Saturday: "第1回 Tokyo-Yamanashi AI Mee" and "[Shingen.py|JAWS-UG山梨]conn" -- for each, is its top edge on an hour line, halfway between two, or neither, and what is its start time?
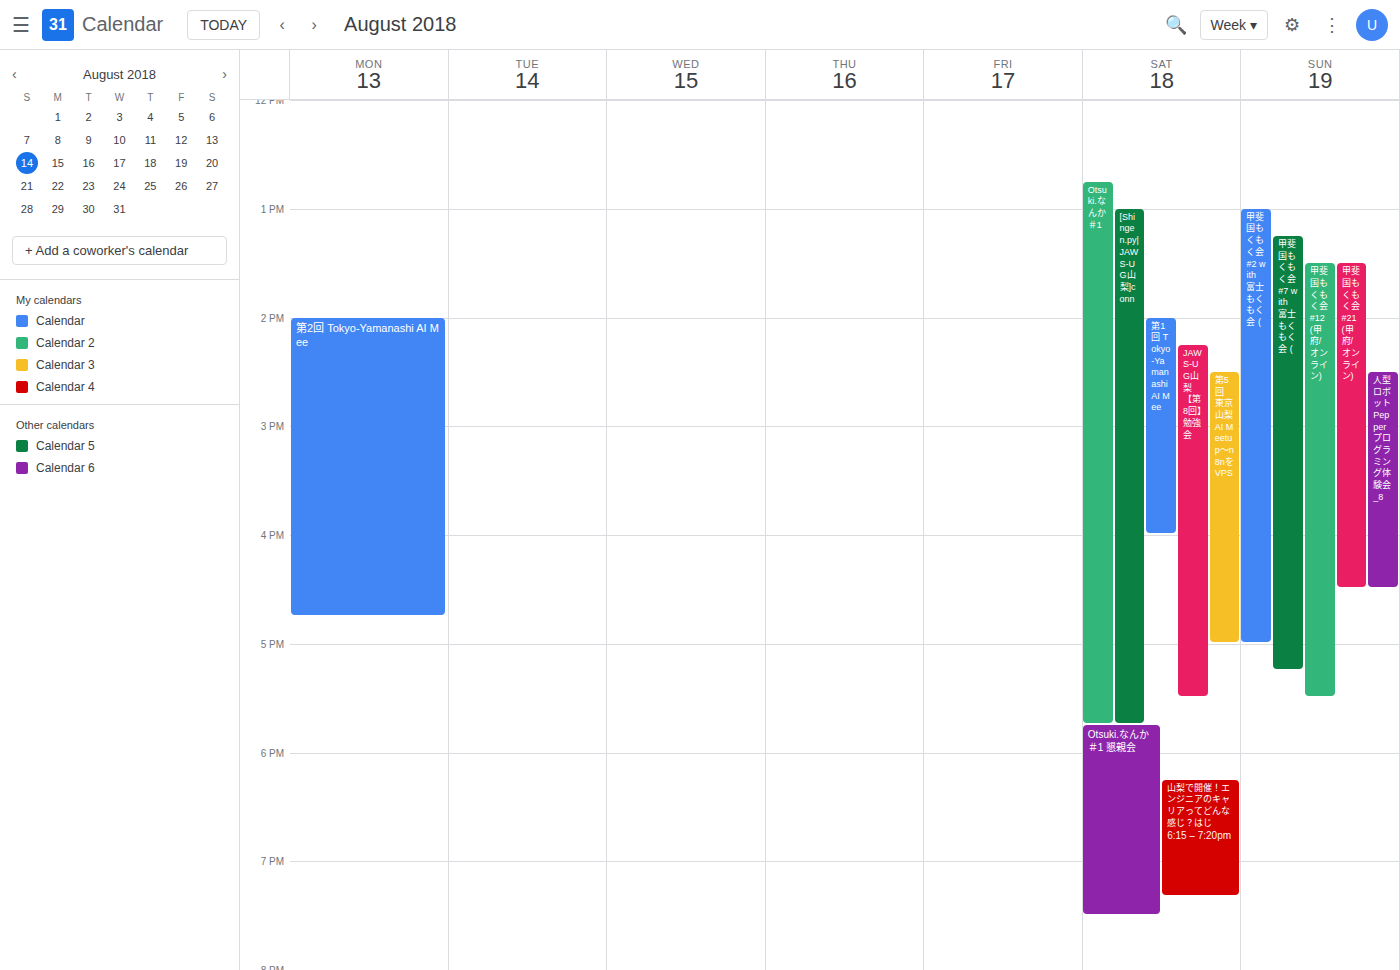
"第1回 Tokyo-Yamanashi AI Mee": 2:00 PM, exactly on the 2 PM line. "[Shingen.py|JAWS-UG山梨]conn": 1:00 PM, exactly on the 1 PM line.